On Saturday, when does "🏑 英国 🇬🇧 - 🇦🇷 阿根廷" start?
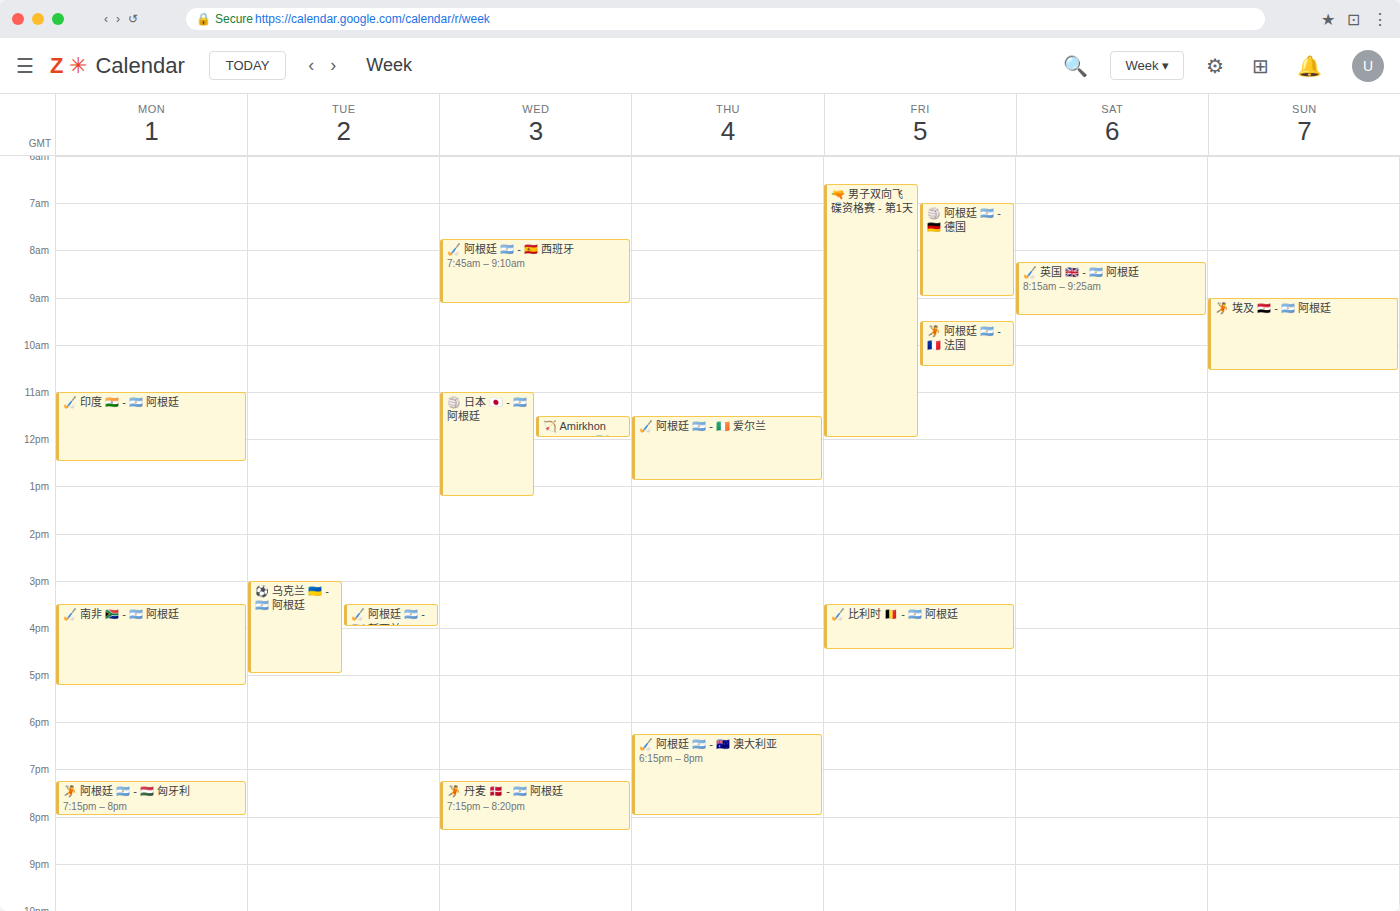
8:15 AM